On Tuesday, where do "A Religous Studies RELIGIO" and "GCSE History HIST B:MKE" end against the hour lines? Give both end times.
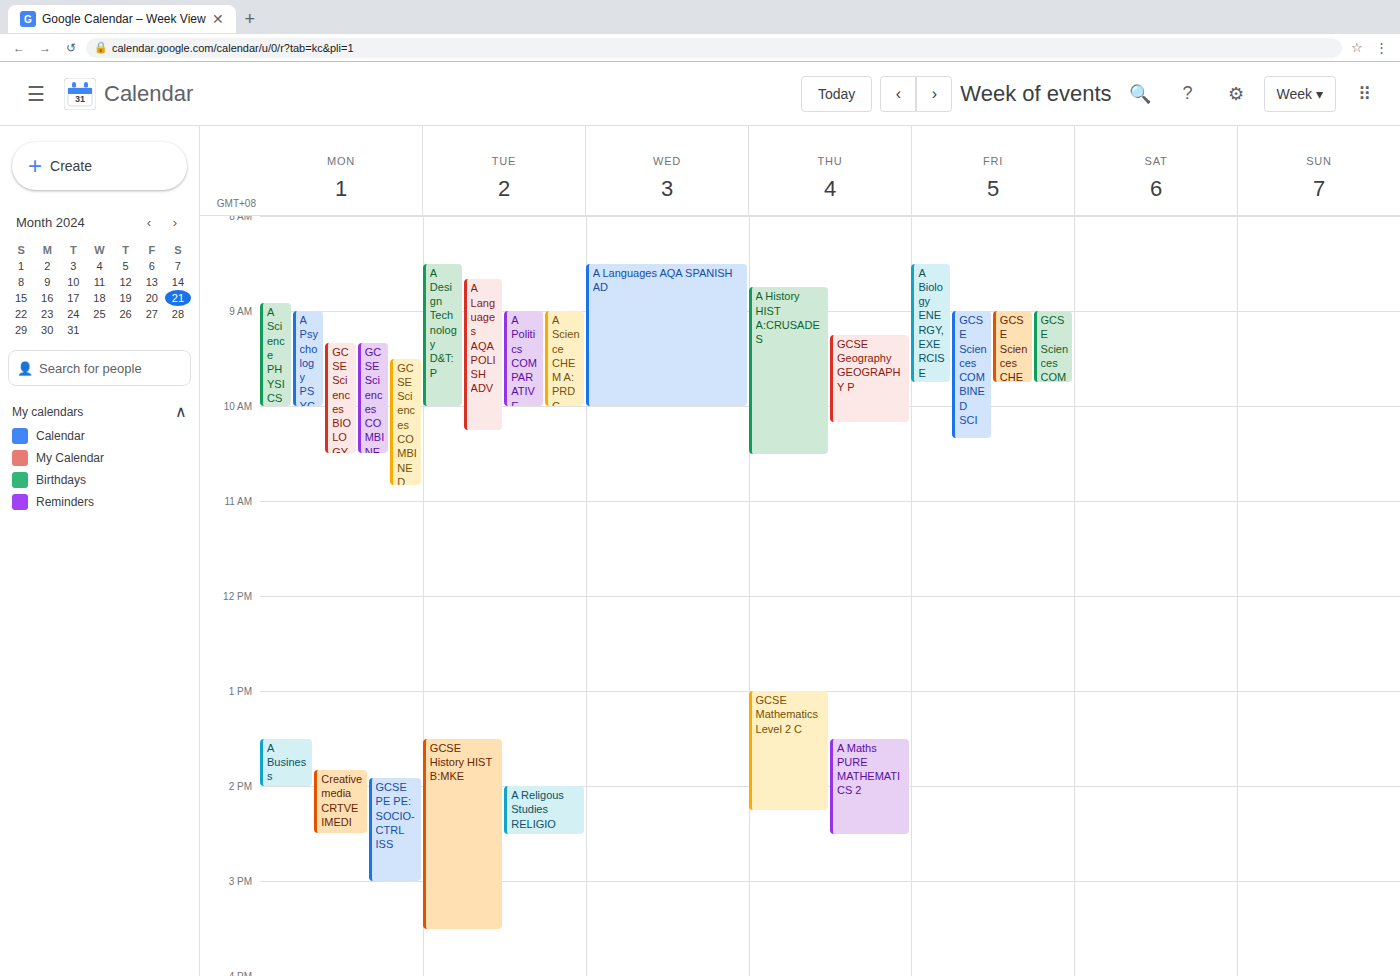
"A Religous Studies RELIGIO": 14:30, halfway between the 14:00 and 15:00 lines. "GCSE History HIST B:MKE": 15:30, halfway between the 15:00 and 16:00 lines.